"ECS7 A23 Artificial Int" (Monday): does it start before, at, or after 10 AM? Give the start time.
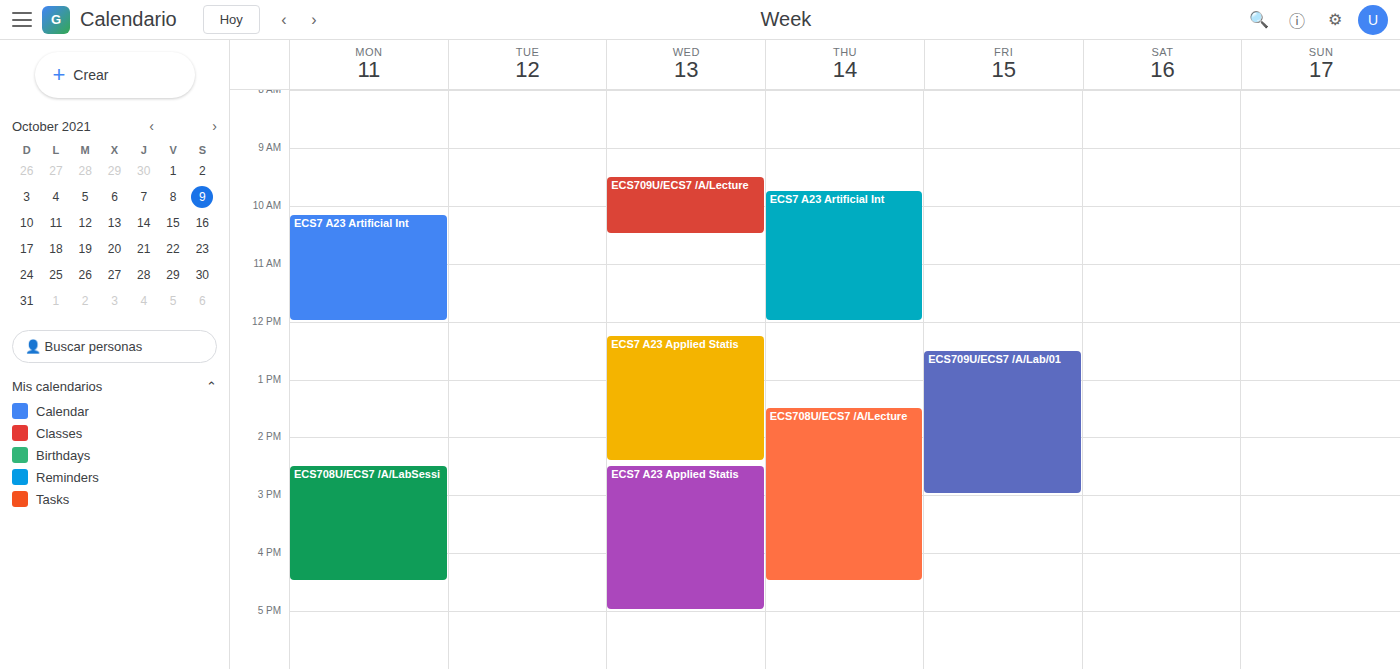
10:10 AM -- after 10 AM, 10 minutes below the 10 AM line.